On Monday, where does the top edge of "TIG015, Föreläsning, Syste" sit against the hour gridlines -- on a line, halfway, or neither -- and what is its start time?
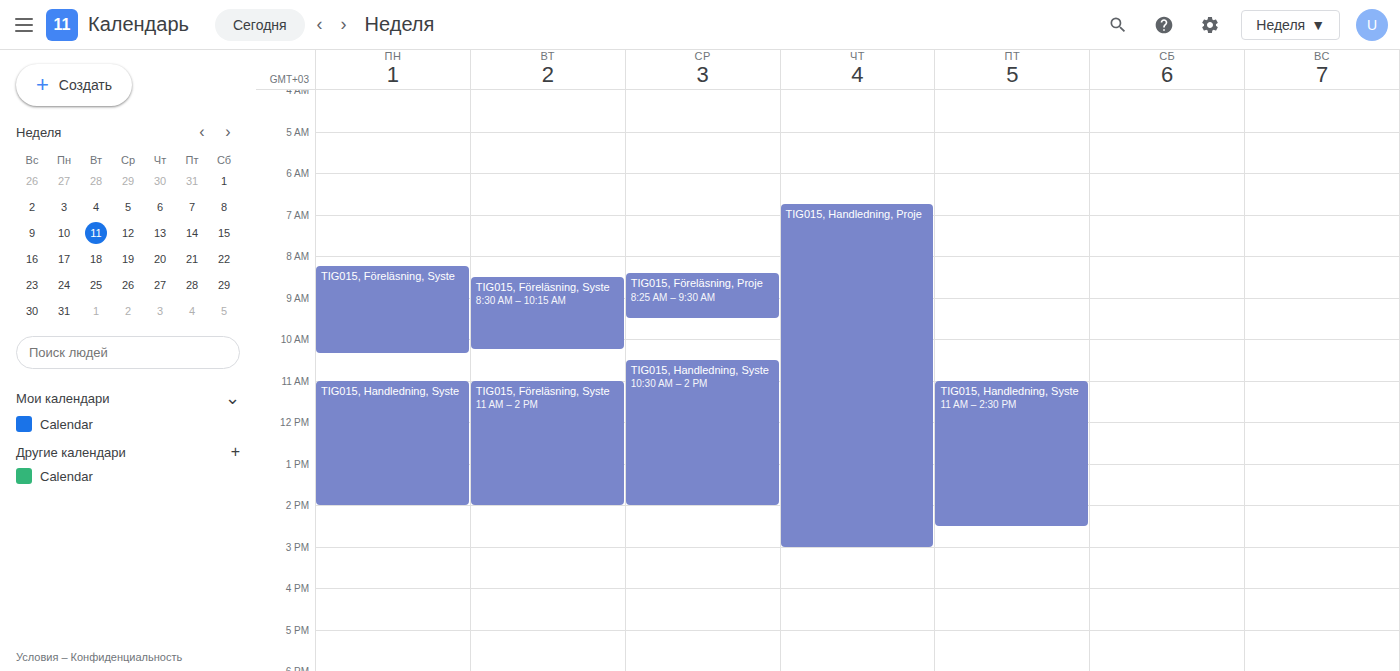
8:15 AM -- neither: a quarter of the way from the 8 AM line to the 9 AM line.